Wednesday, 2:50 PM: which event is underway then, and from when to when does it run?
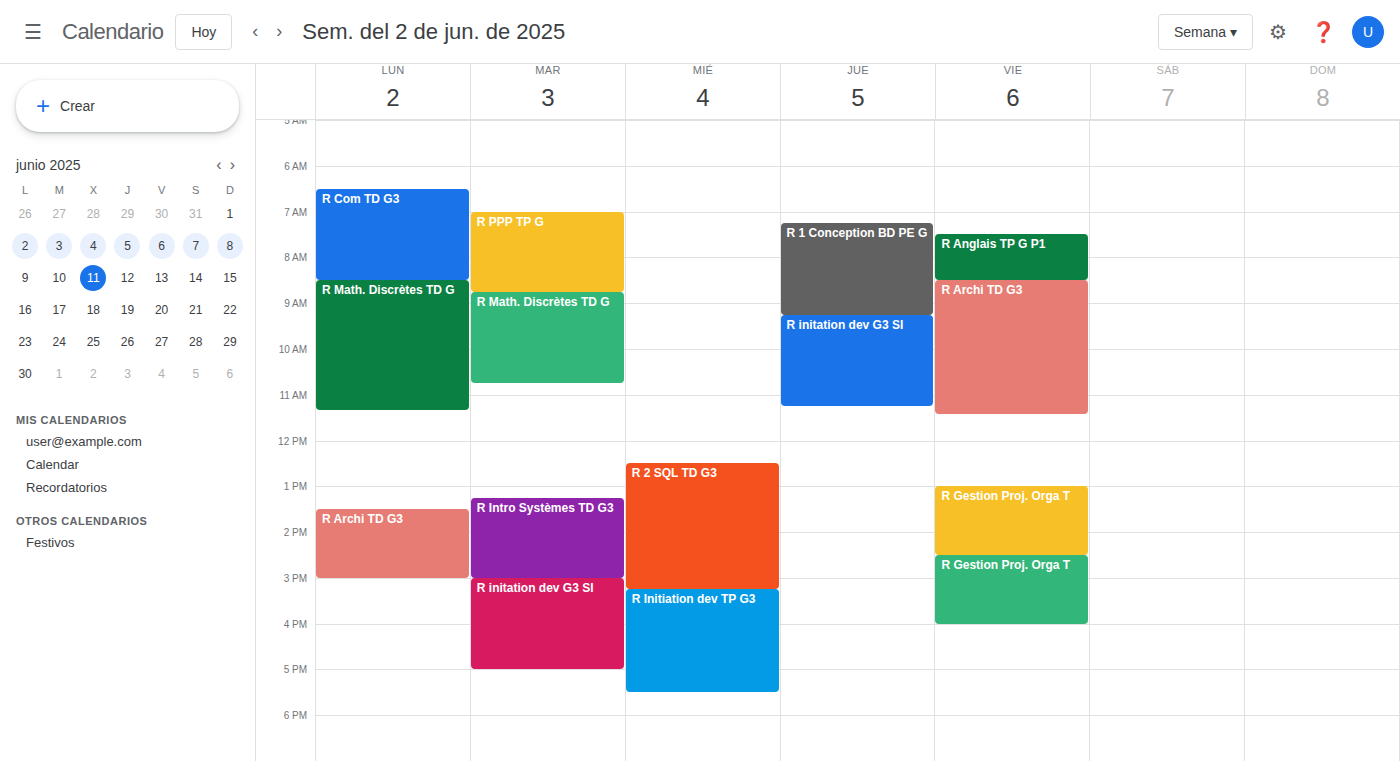
"R 2 SQL TD G3", 12:30 PM to 3:15 PM